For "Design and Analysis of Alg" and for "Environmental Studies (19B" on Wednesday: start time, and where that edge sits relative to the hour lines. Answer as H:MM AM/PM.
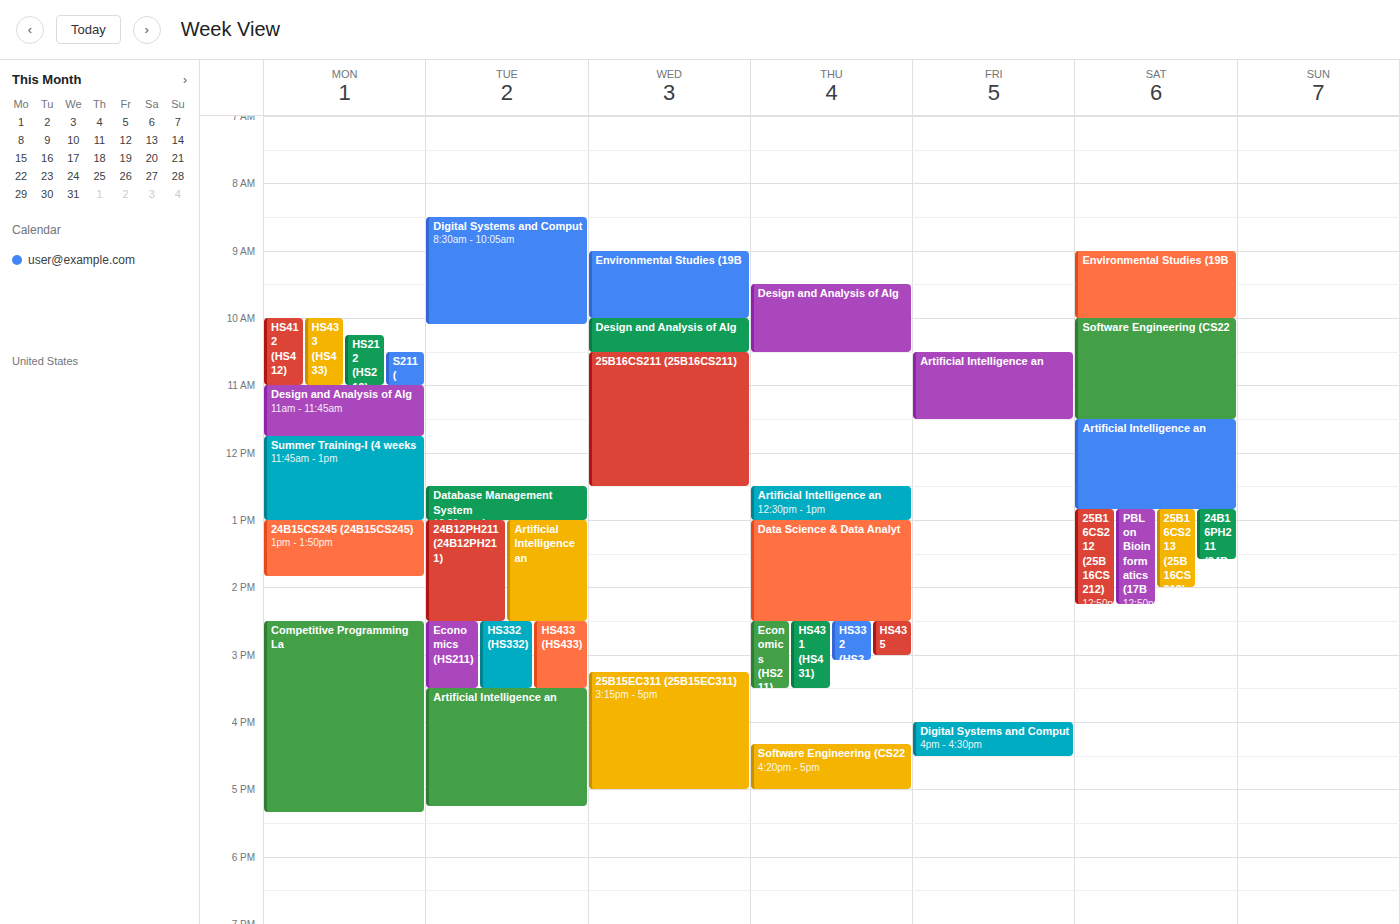
"Design and Analysis of Alg": 10:00 AM, exactly on the 10 AM line. "Environmental Studies (19B": 9:00 AM, exactly on the 9 AM line.